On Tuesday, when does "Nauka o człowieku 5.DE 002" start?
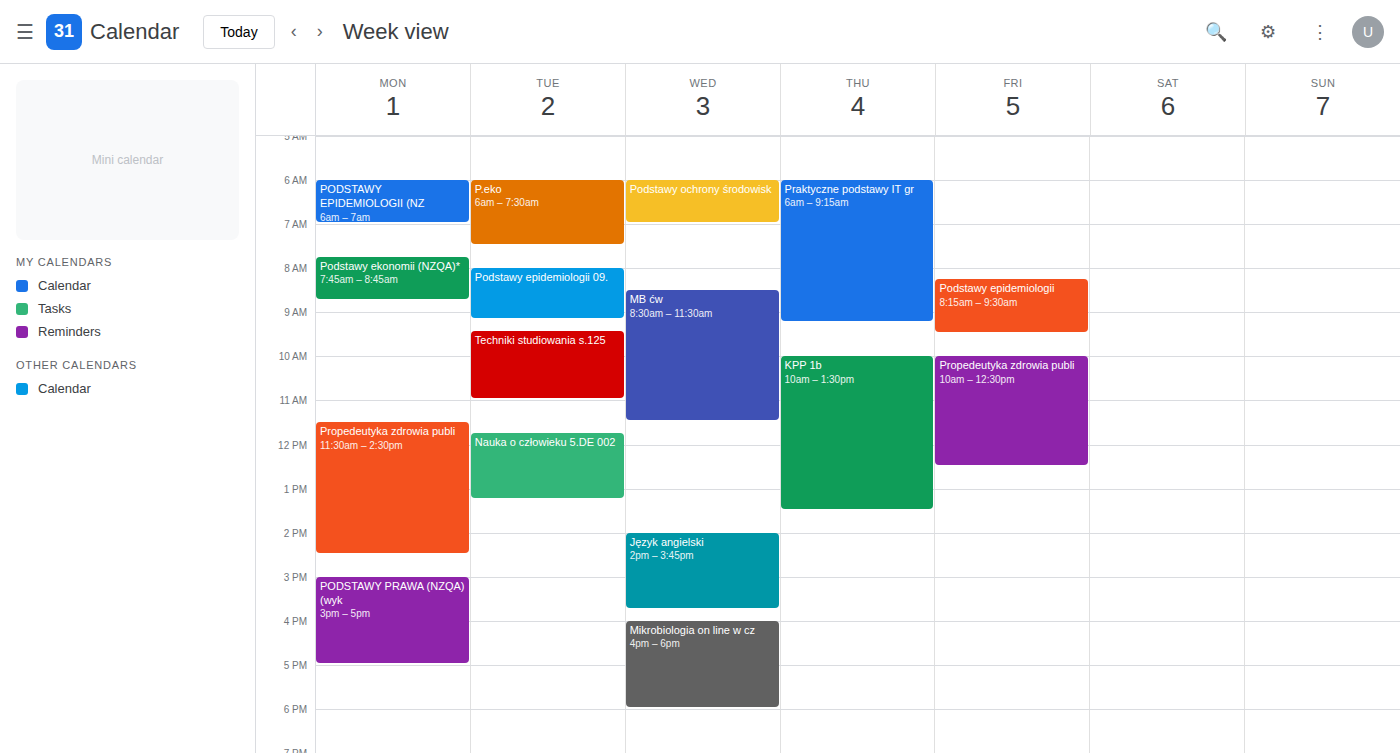
11:45 AM